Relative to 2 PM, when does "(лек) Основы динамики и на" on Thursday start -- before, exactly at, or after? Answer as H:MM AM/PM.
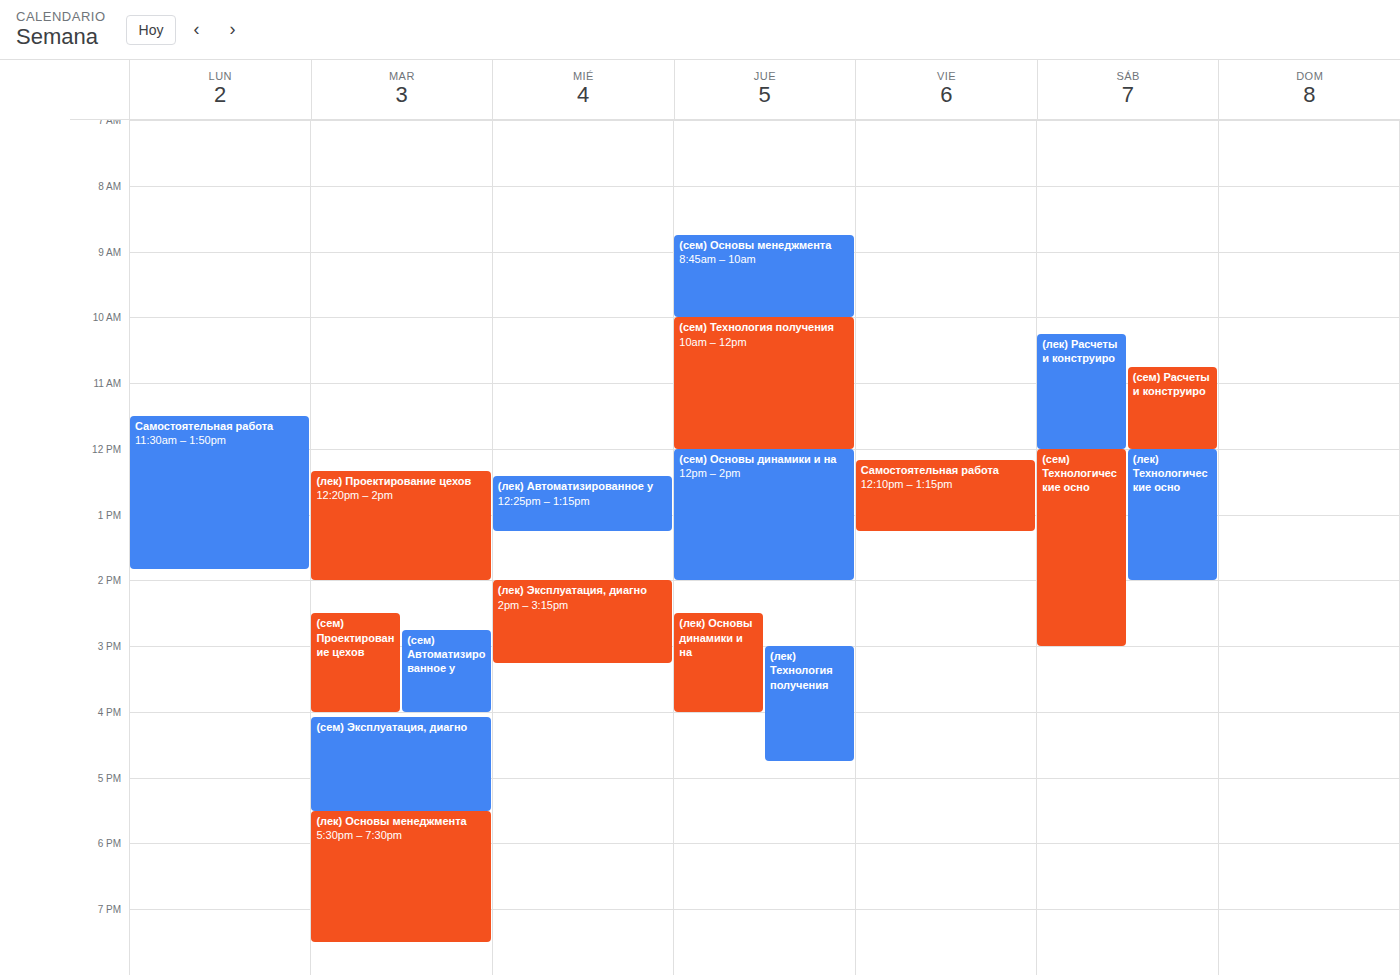
2:30 PM -- after 2 PM, 30 minutes below the 2 PM line.